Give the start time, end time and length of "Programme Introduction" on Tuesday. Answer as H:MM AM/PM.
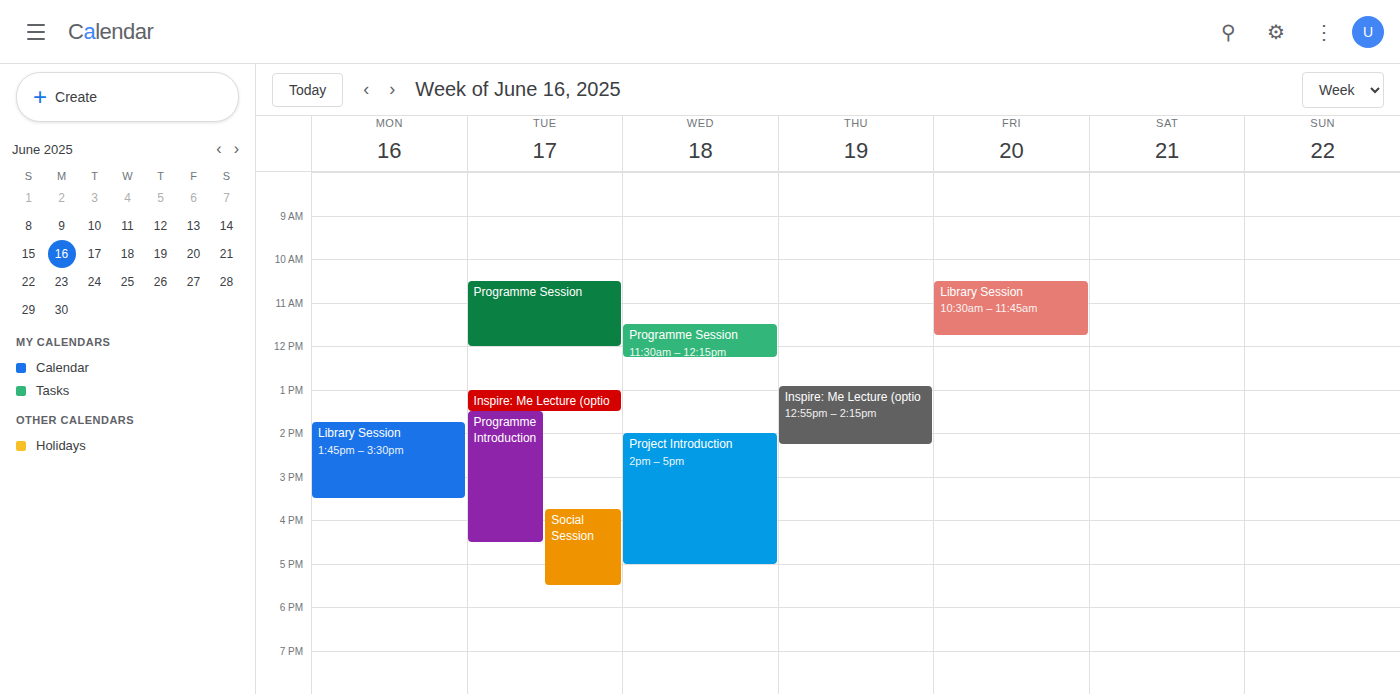
1:30 PM to 4:30 PM, 3 hours